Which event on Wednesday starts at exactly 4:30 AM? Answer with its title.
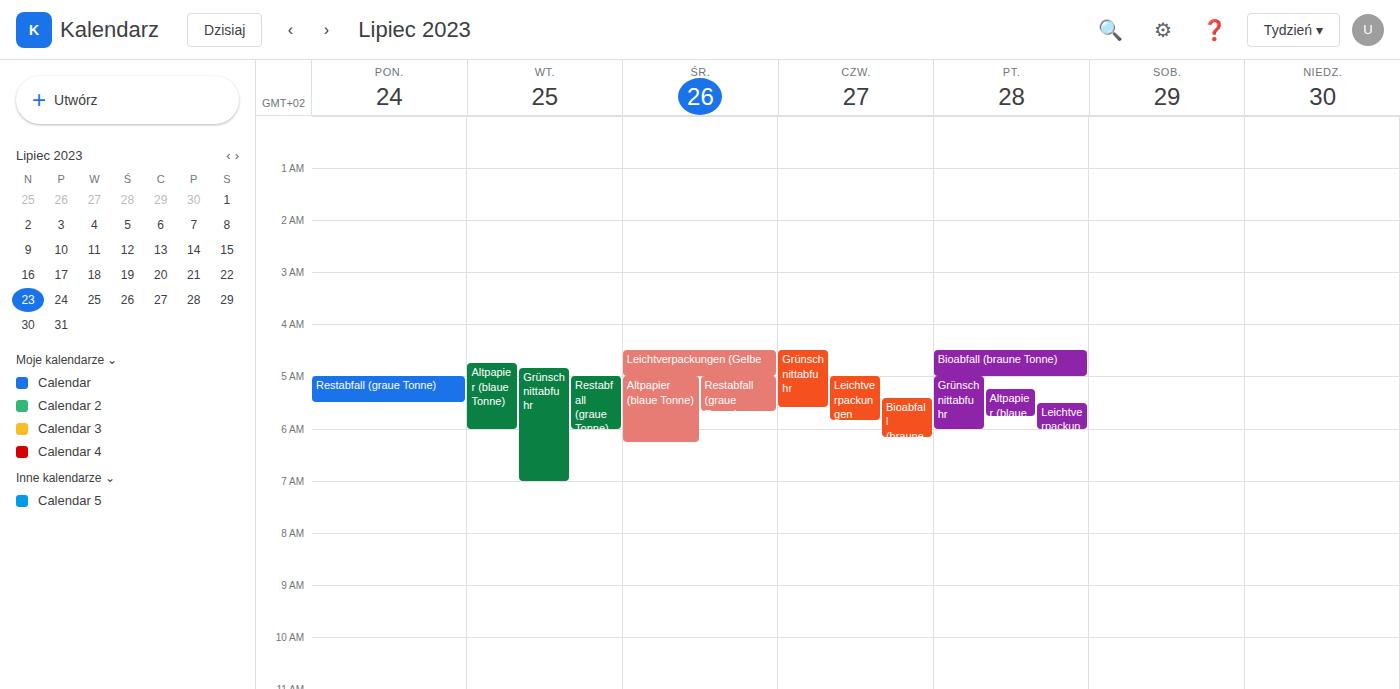
"Leichtverpackungen (Gelbe"